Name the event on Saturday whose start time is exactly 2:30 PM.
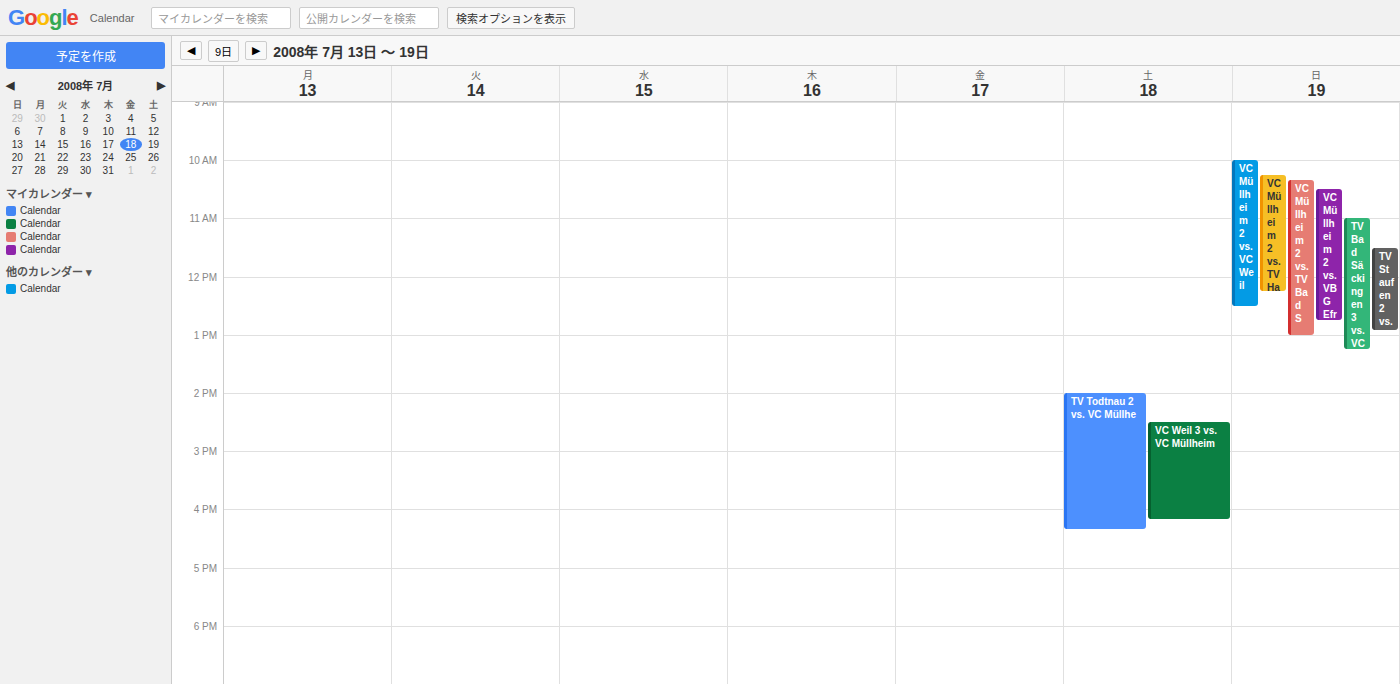
"VC Weil 3 vs. VC Müllheim"